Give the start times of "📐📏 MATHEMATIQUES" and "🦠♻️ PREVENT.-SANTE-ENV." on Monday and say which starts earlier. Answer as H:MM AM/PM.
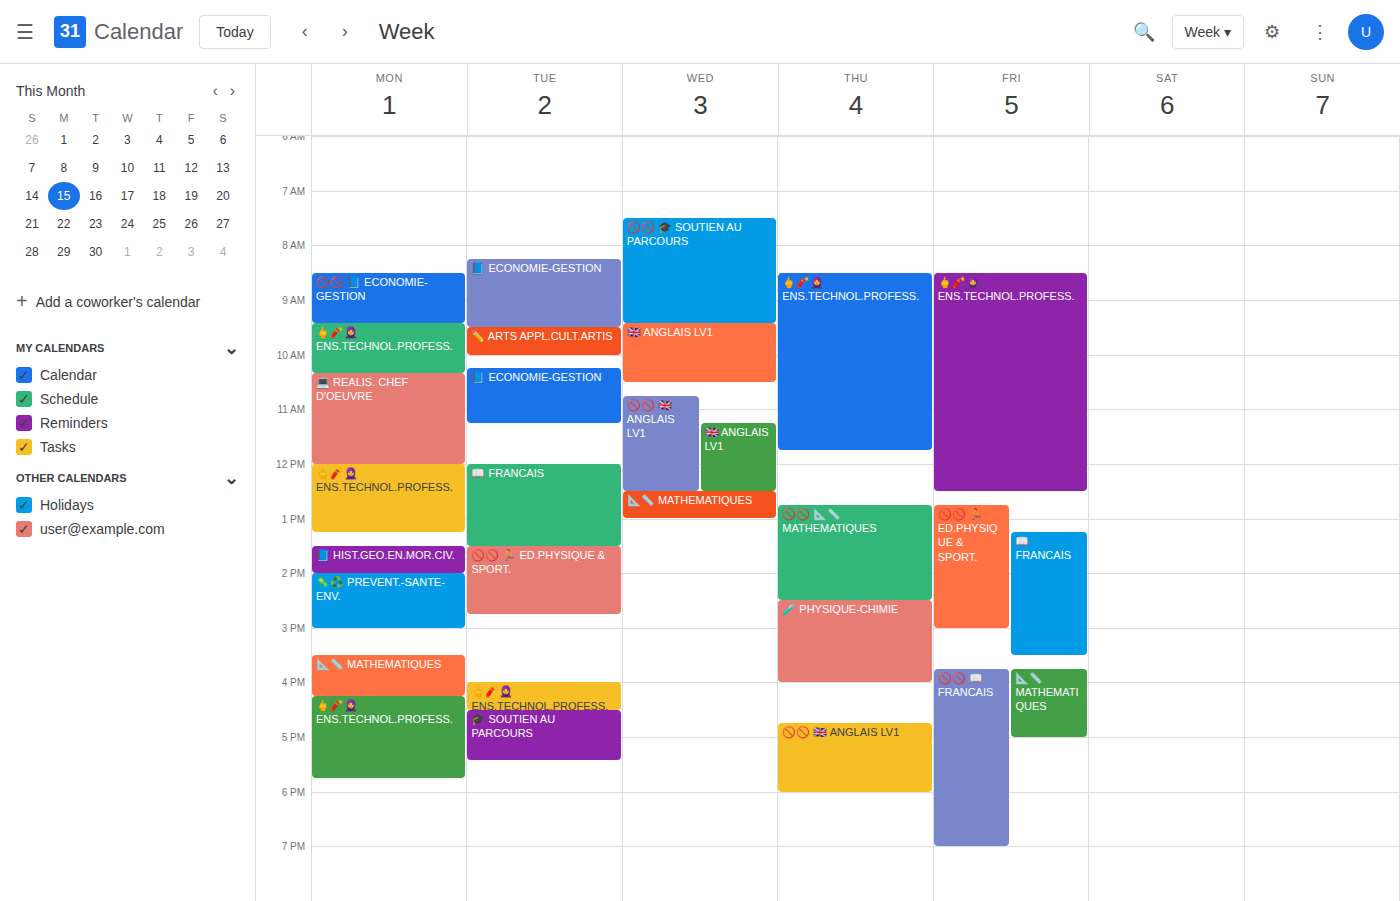
"🦠♻️ PREVENT.-SANTE-ENV." 2:00 PM; "📐📏 MATHEMATIQUES" 3:30 PM.